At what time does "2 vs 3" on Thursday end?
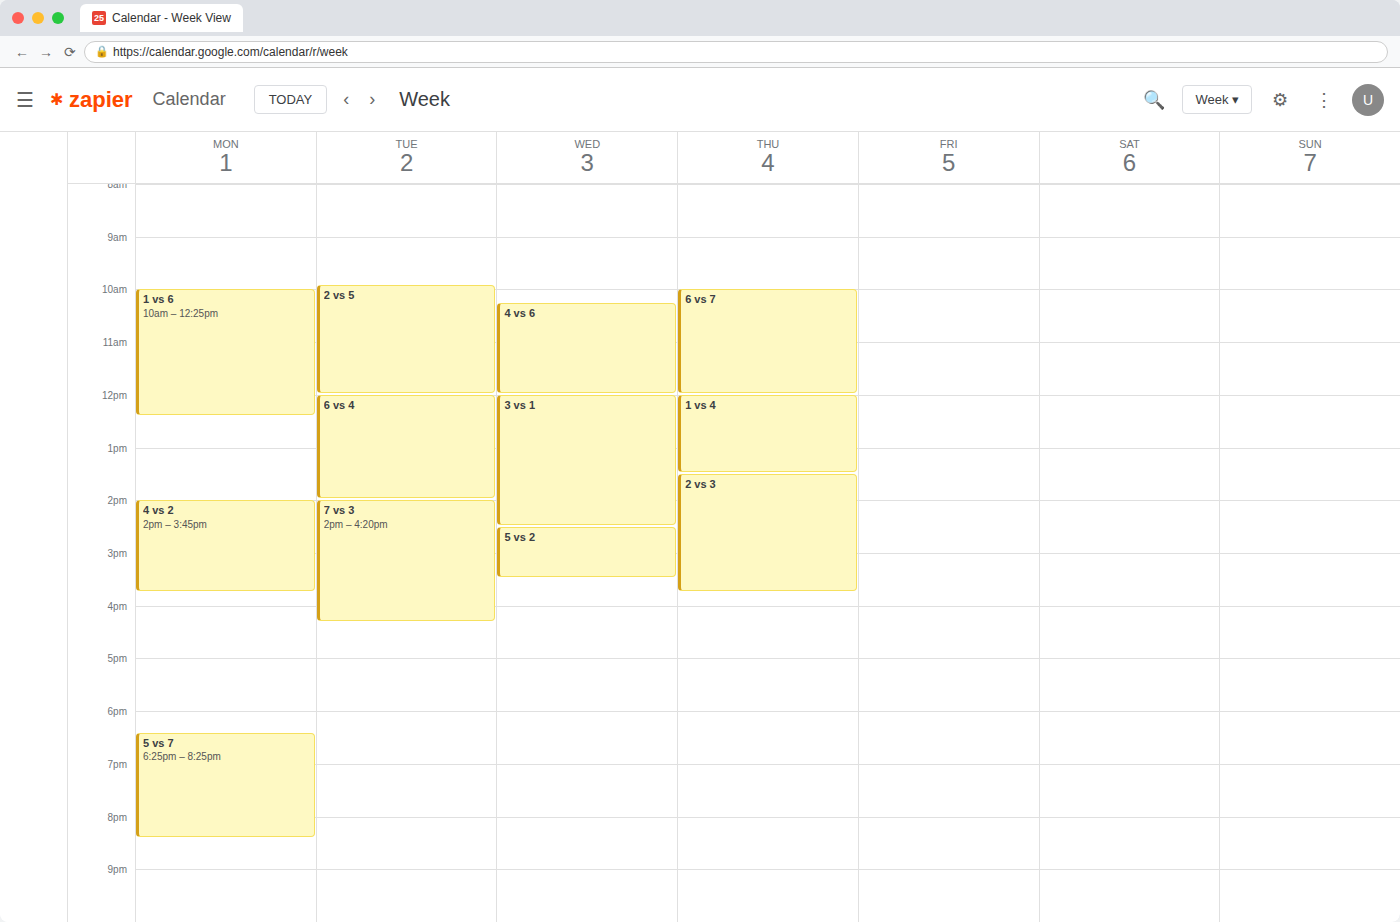
3:45 PM